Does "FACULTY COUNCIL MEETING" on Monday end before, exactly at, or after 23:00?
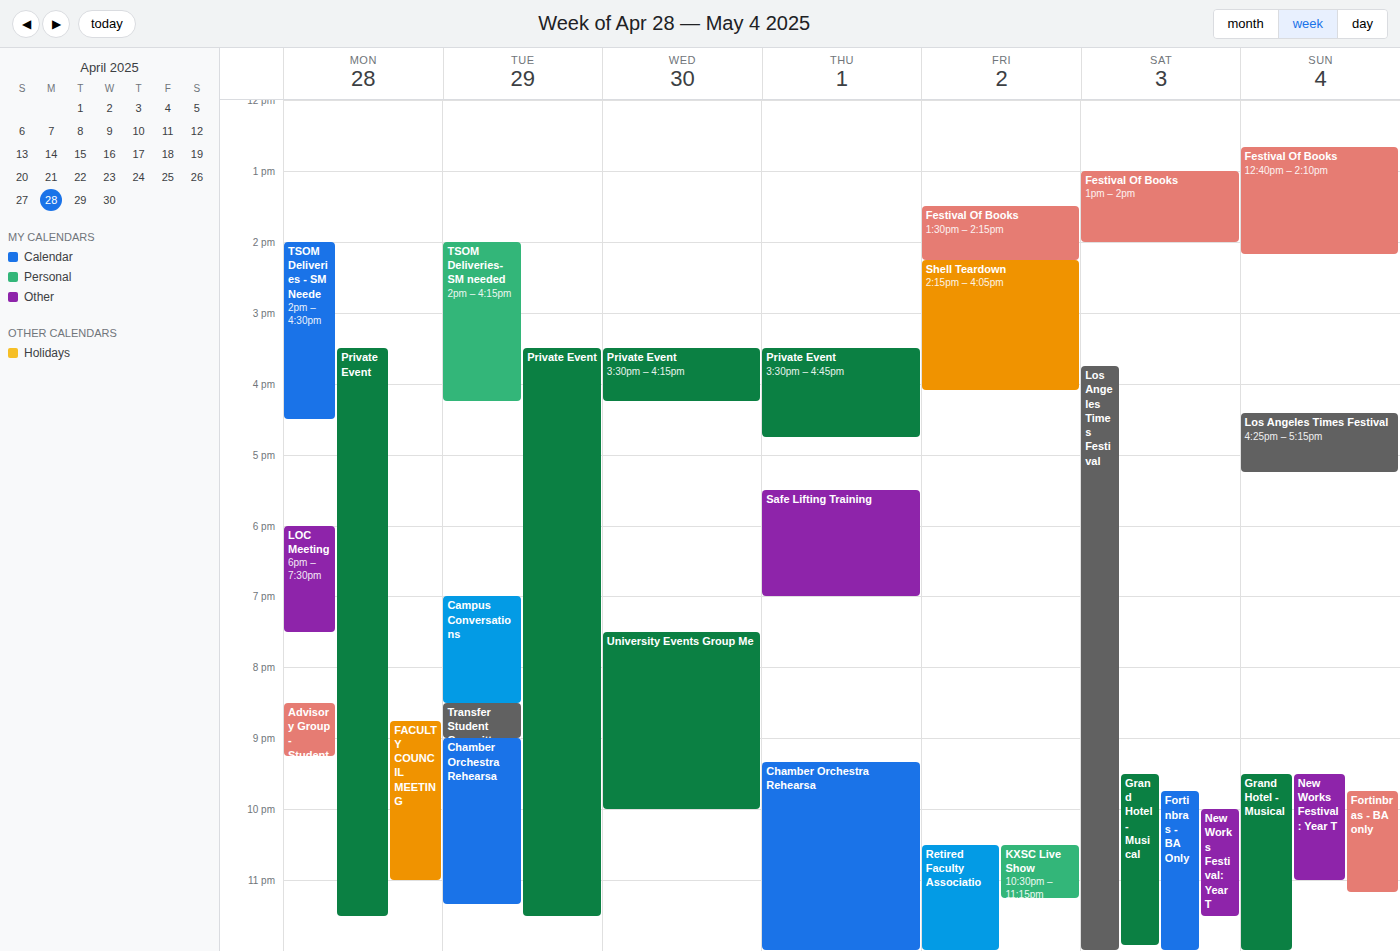
23:00 -- exactly at 23:00, on the 23:00 line.